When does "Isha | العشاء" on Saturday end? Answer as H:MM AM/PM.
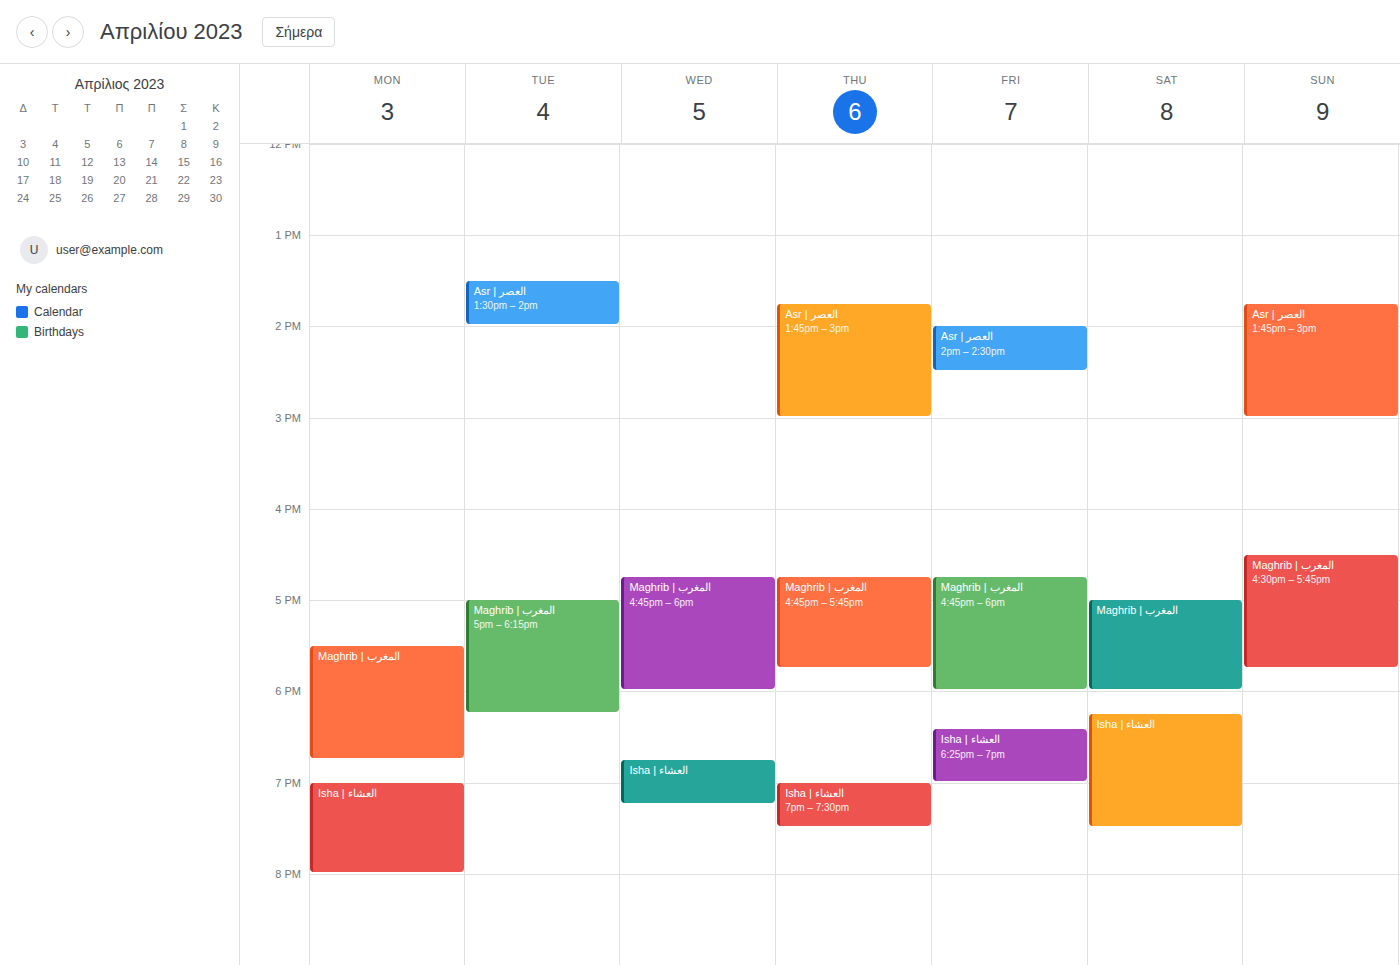
7:30 PM